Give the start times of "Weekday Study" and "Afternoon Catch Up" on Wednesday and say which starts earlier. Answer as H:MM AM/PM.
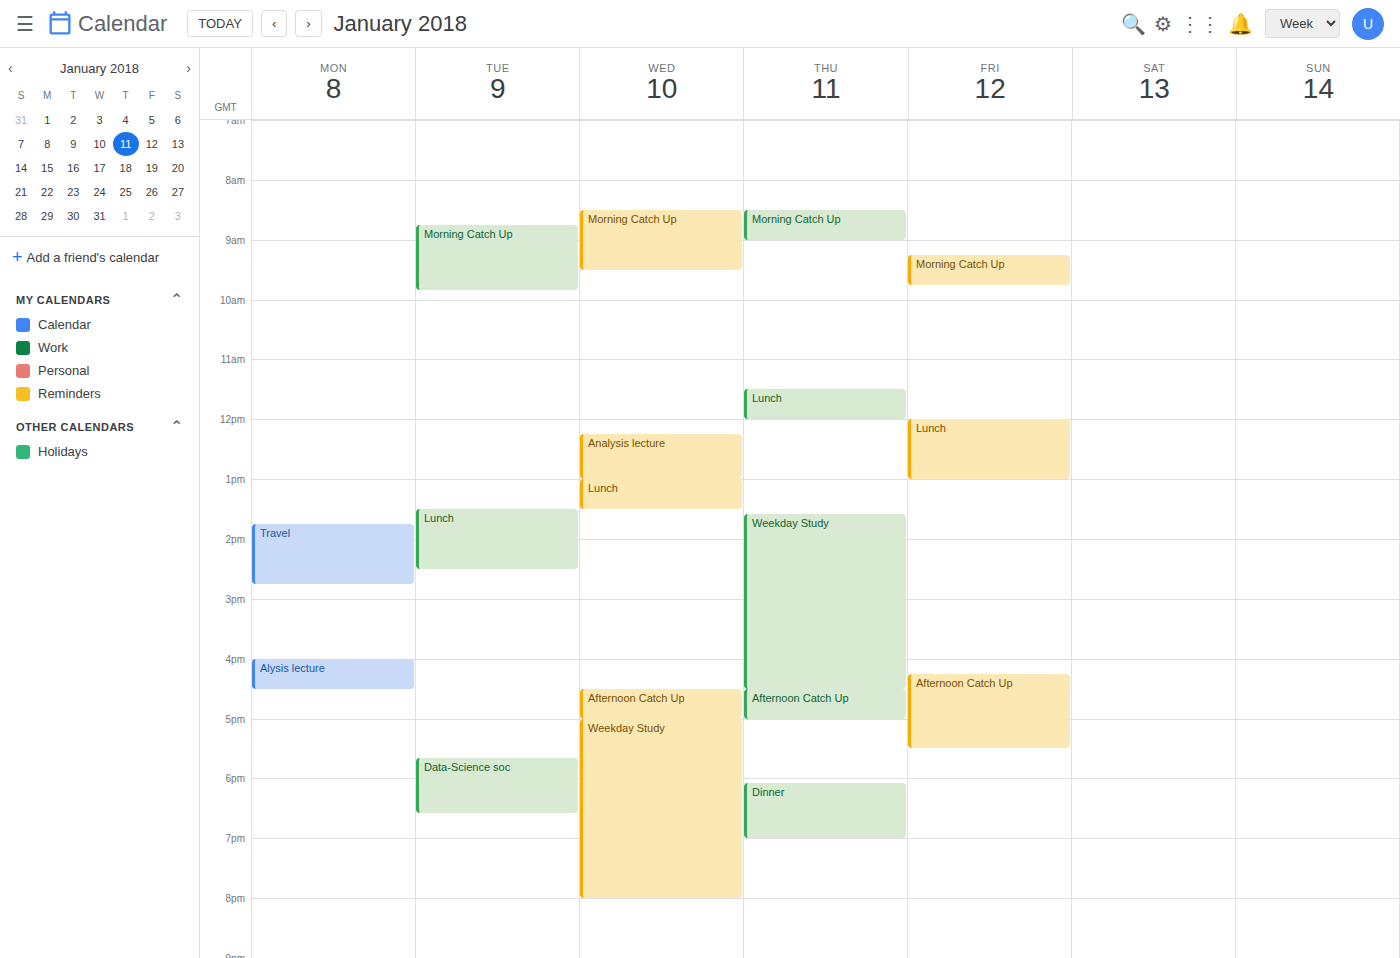
"Afternoon Catch Up" 4:30 PM; "Weekday Study" 5:00 PM.